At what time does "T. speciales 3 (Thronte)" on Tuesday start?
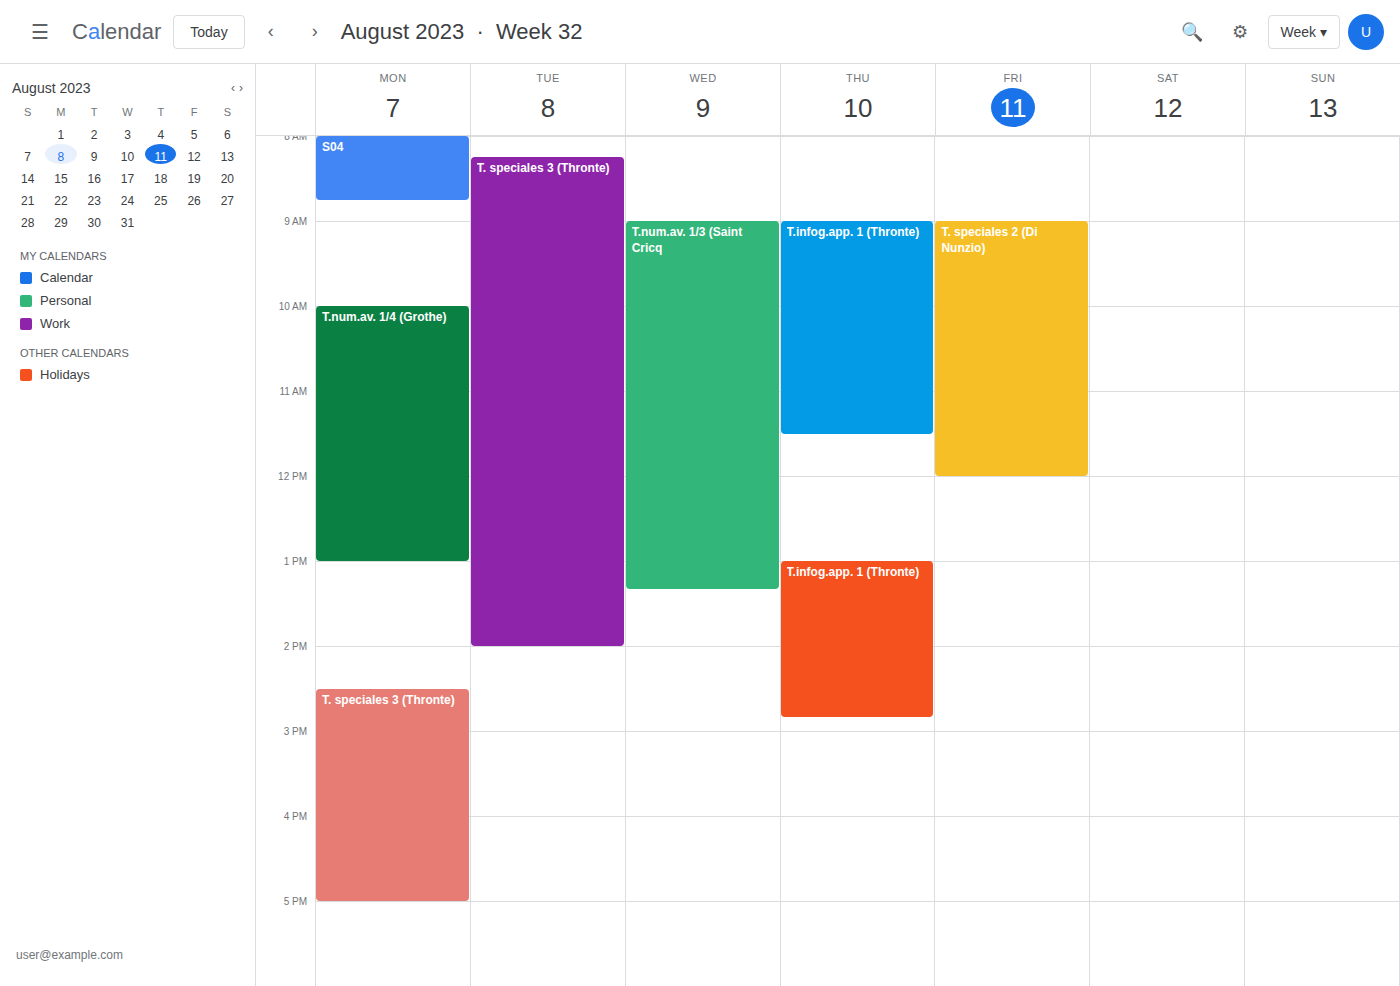
8:15 AM